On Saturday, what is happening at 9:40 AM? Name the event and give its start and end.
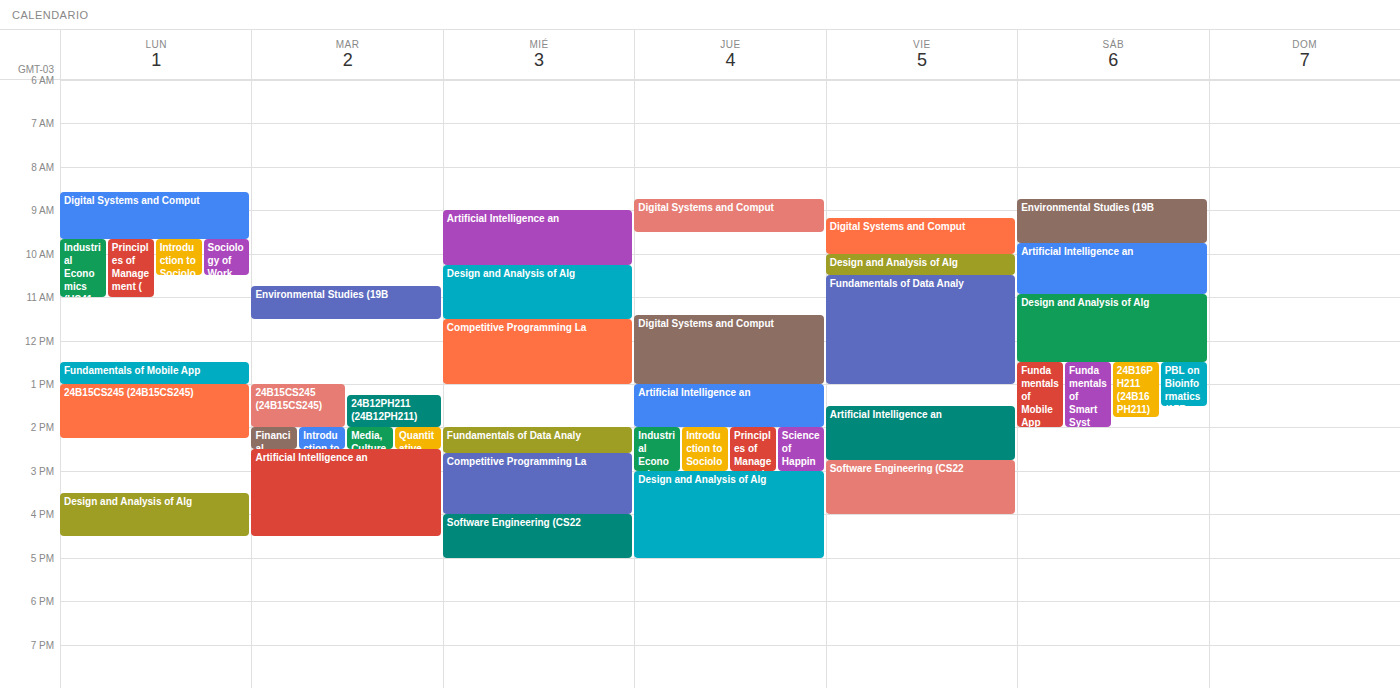
"Environmental Studies (19B", 8:45 AM to 9:45 AM